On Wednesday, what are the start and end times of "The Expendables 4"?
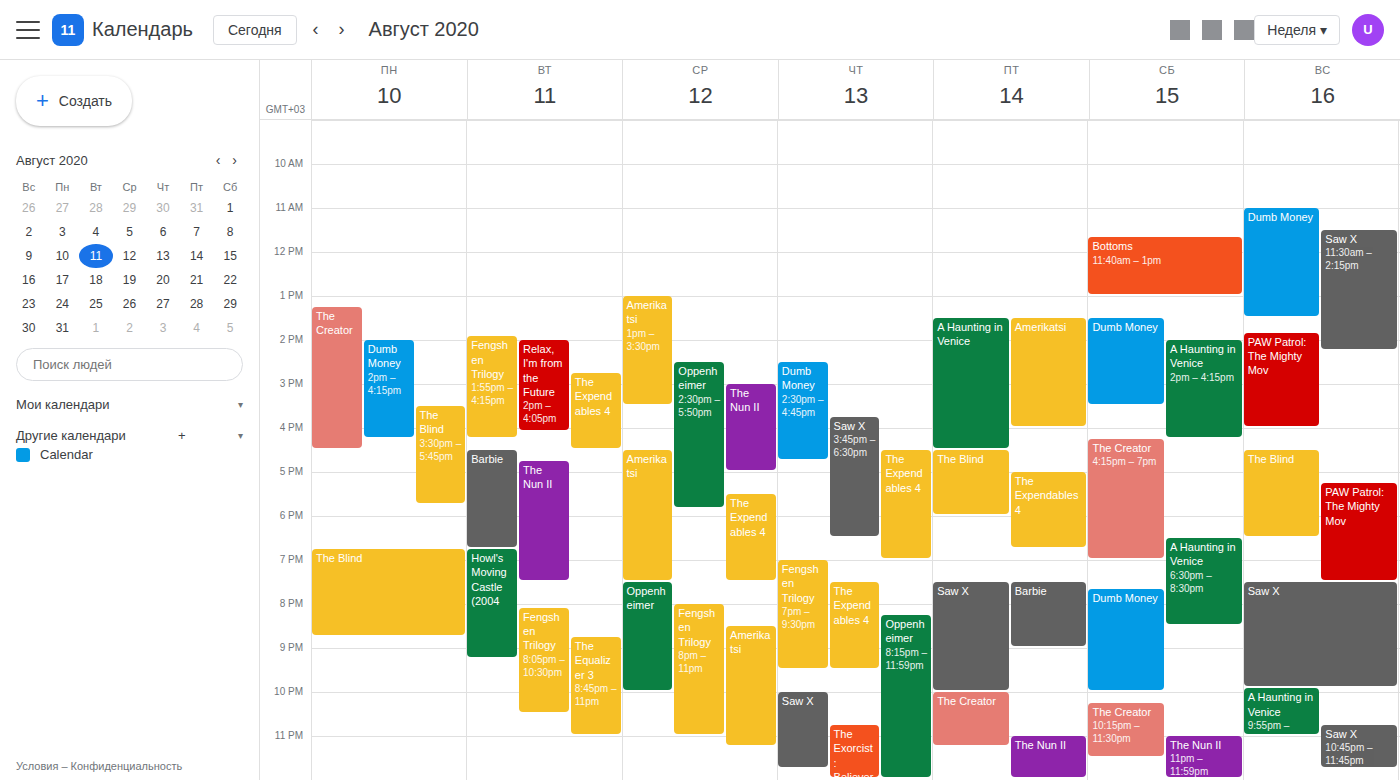
5:30 PM to 7:30 PM